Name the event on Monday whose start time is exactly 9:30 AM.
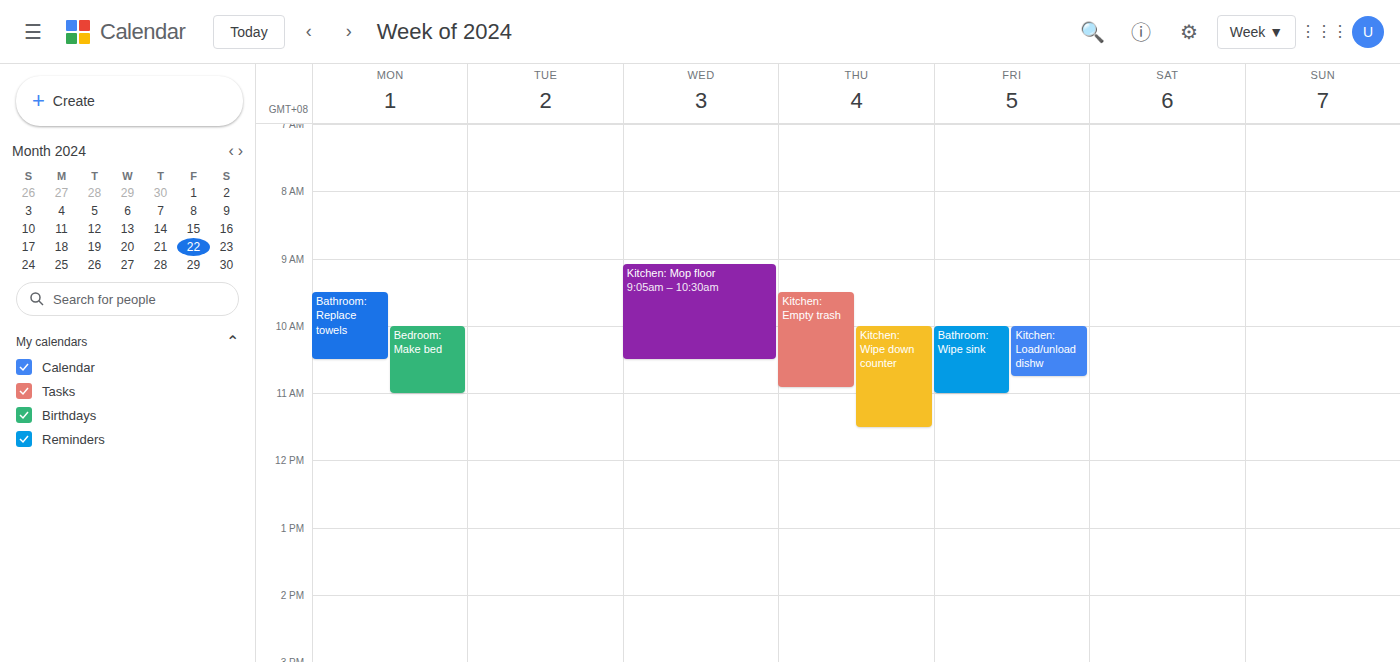
"Bathroom: Replace towels"